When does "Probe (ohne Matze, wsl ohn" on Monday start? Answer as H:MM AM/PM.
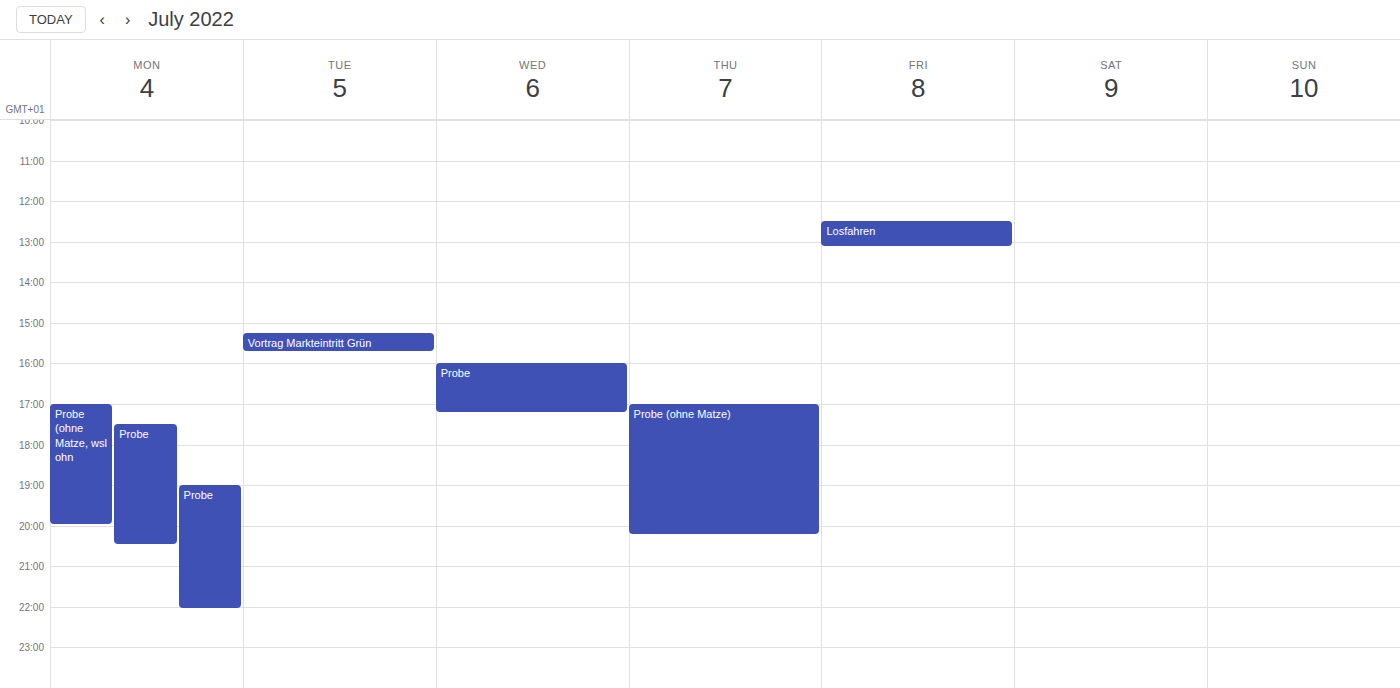
5:00 PM